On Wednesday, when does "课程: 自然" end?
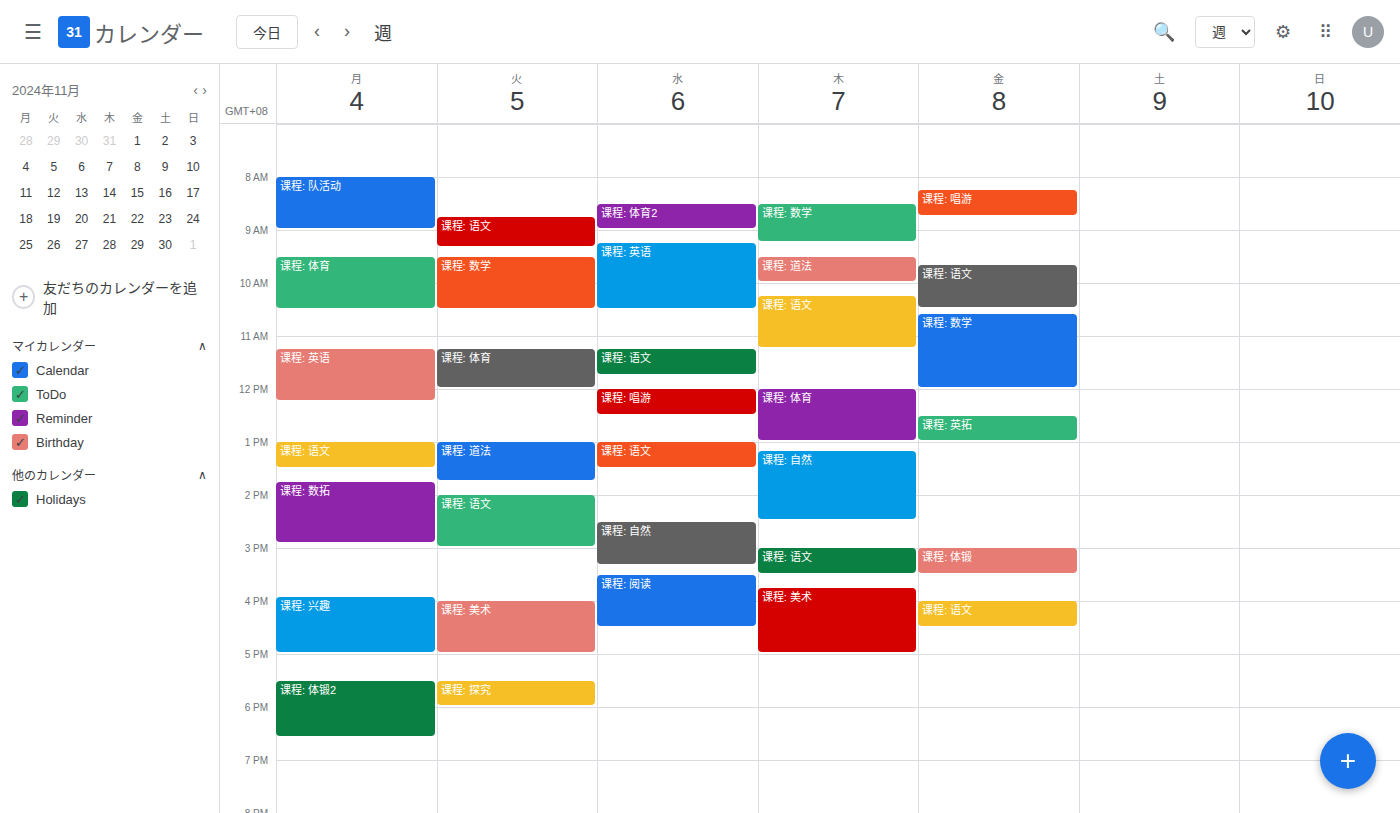
3:20 PM